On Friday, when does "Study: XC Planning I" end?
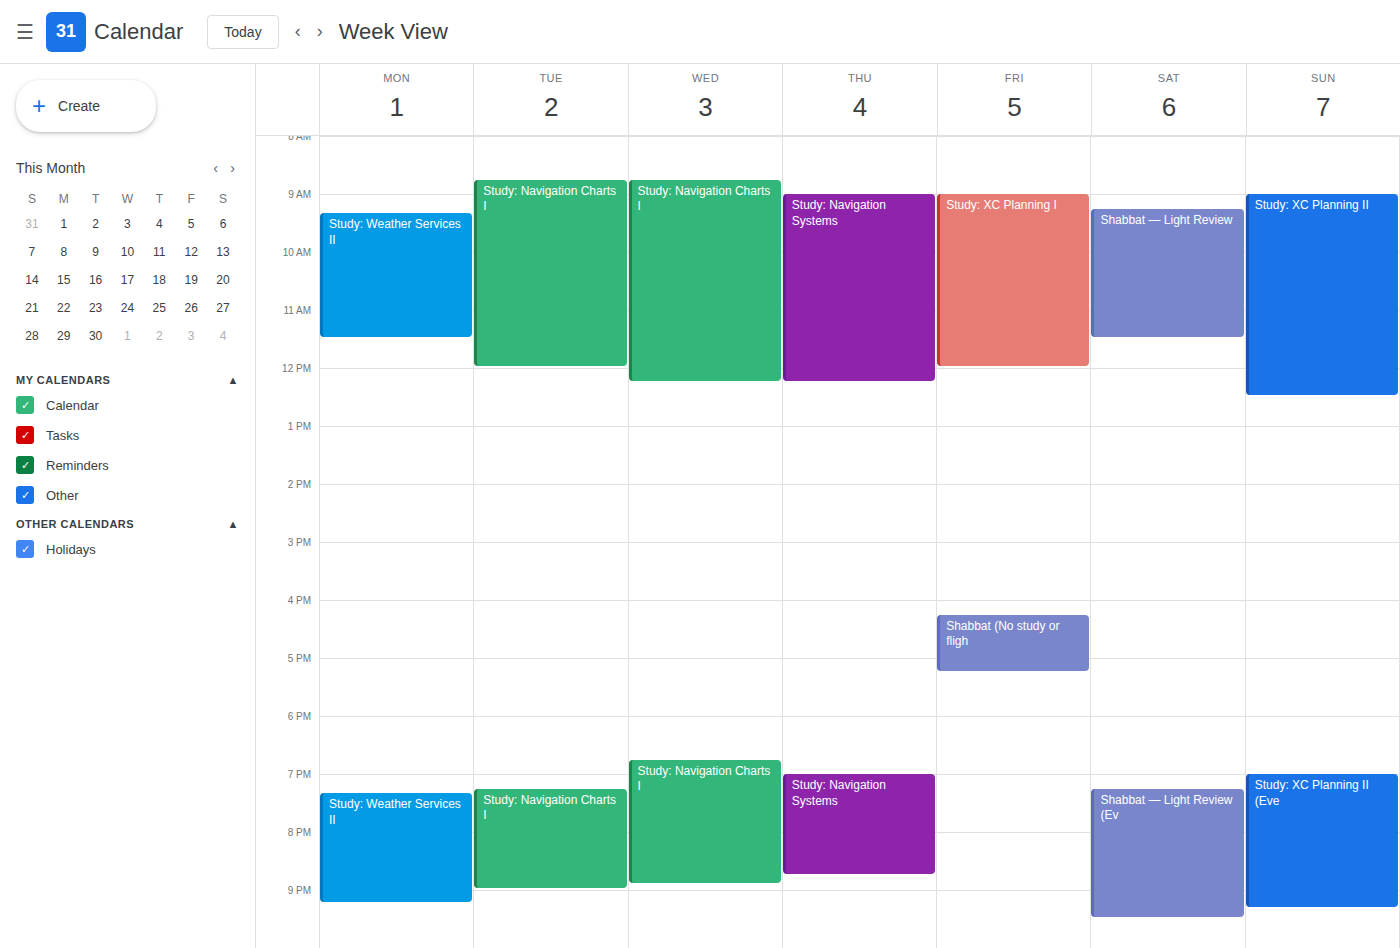
12:00 PM